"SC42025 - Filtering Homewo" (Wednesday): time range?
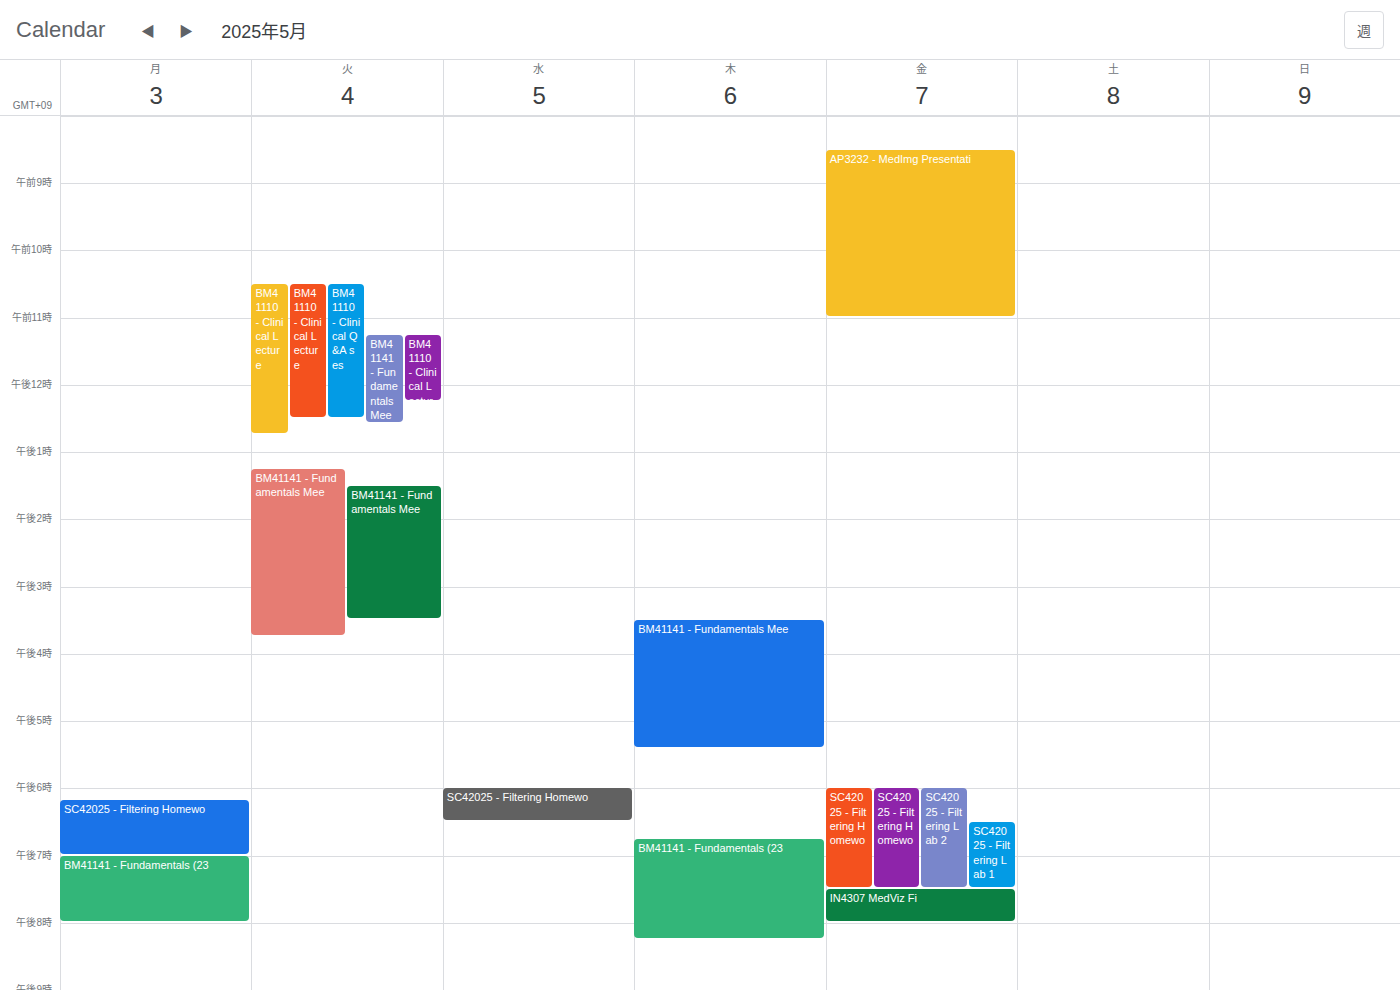
6:00 PM to 6:30 PM